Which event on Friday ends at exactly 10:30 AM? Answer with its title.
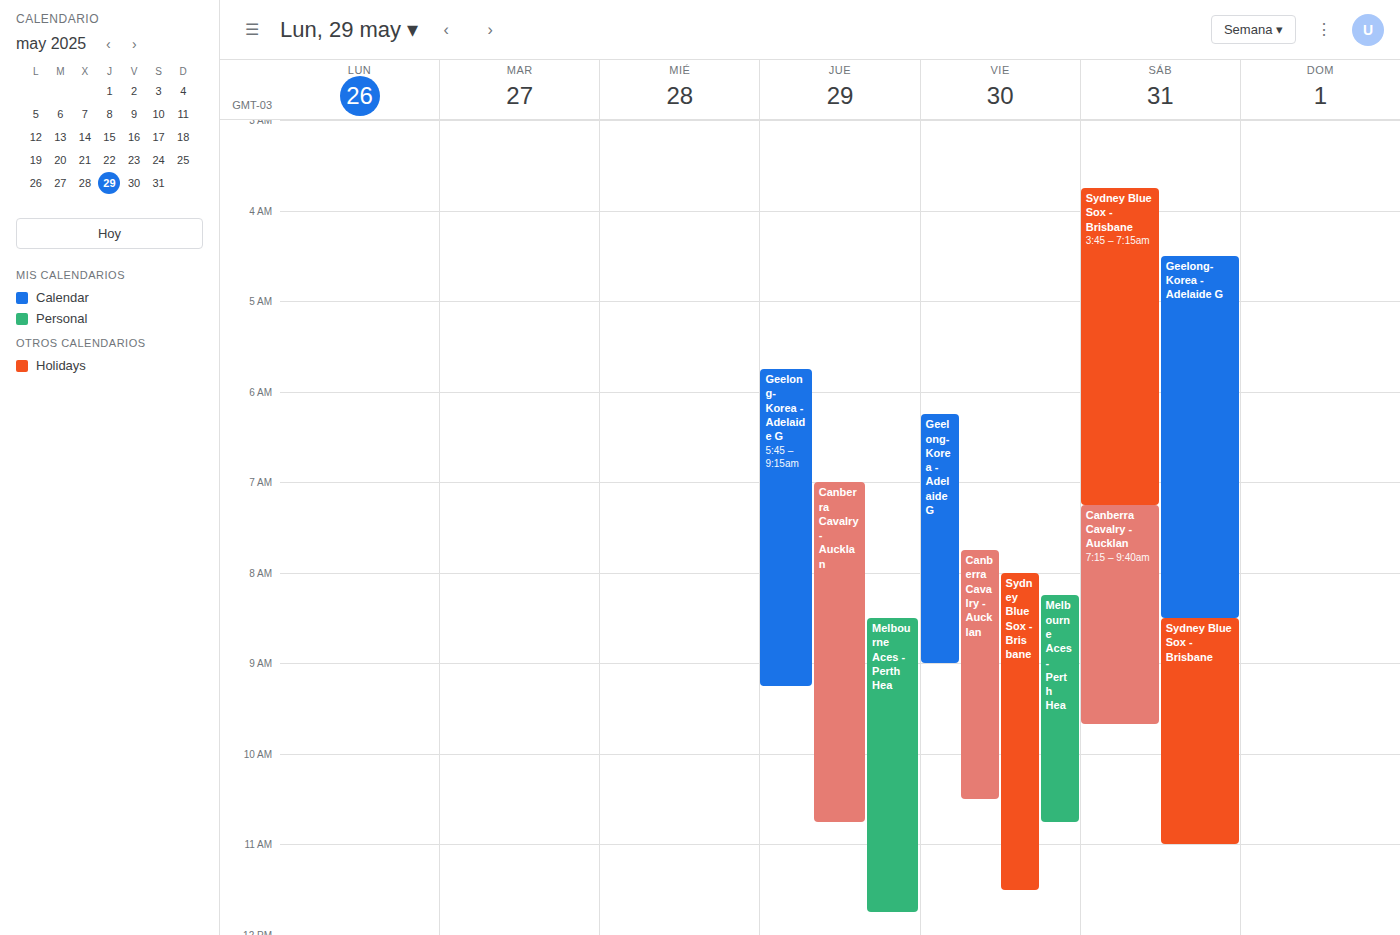
"Canberra Cavalry - Aucklan"